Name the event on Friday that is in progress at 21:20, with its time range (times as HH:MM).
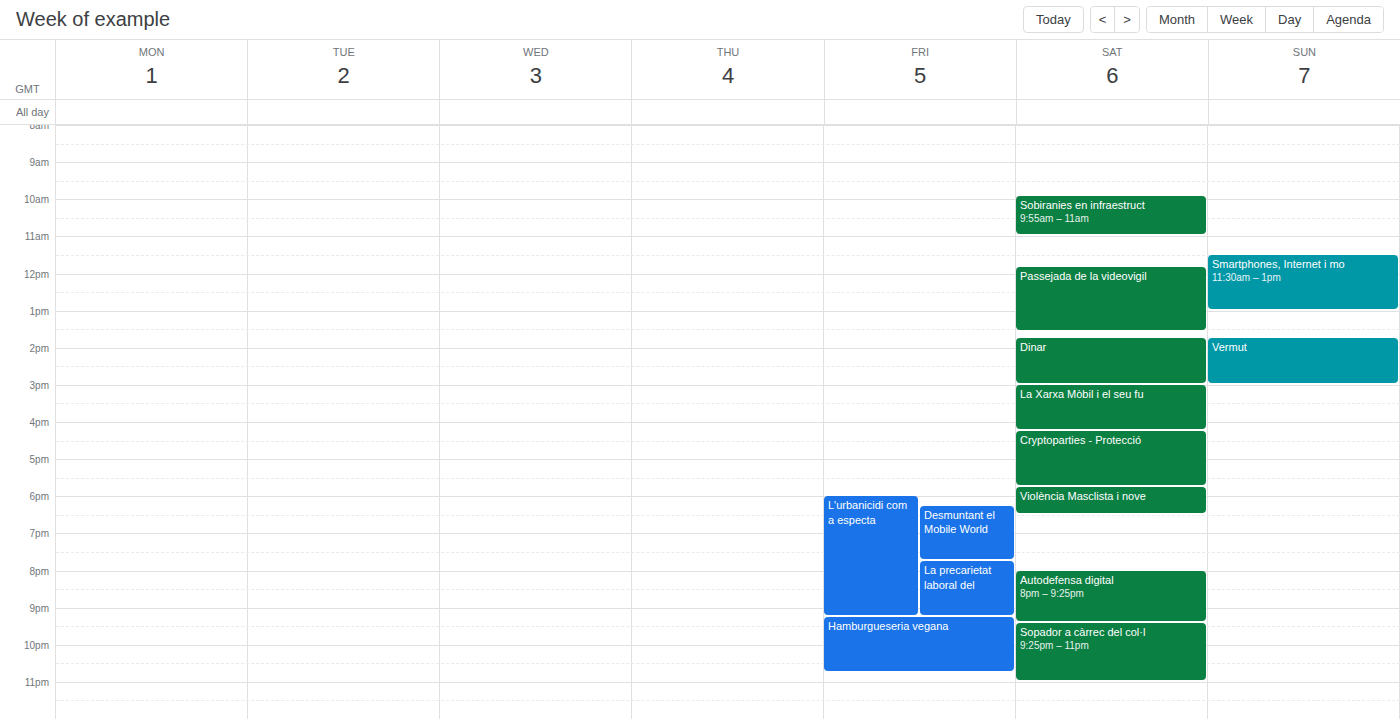
"Hamburgueseria vegana", 21:15 to 22:45